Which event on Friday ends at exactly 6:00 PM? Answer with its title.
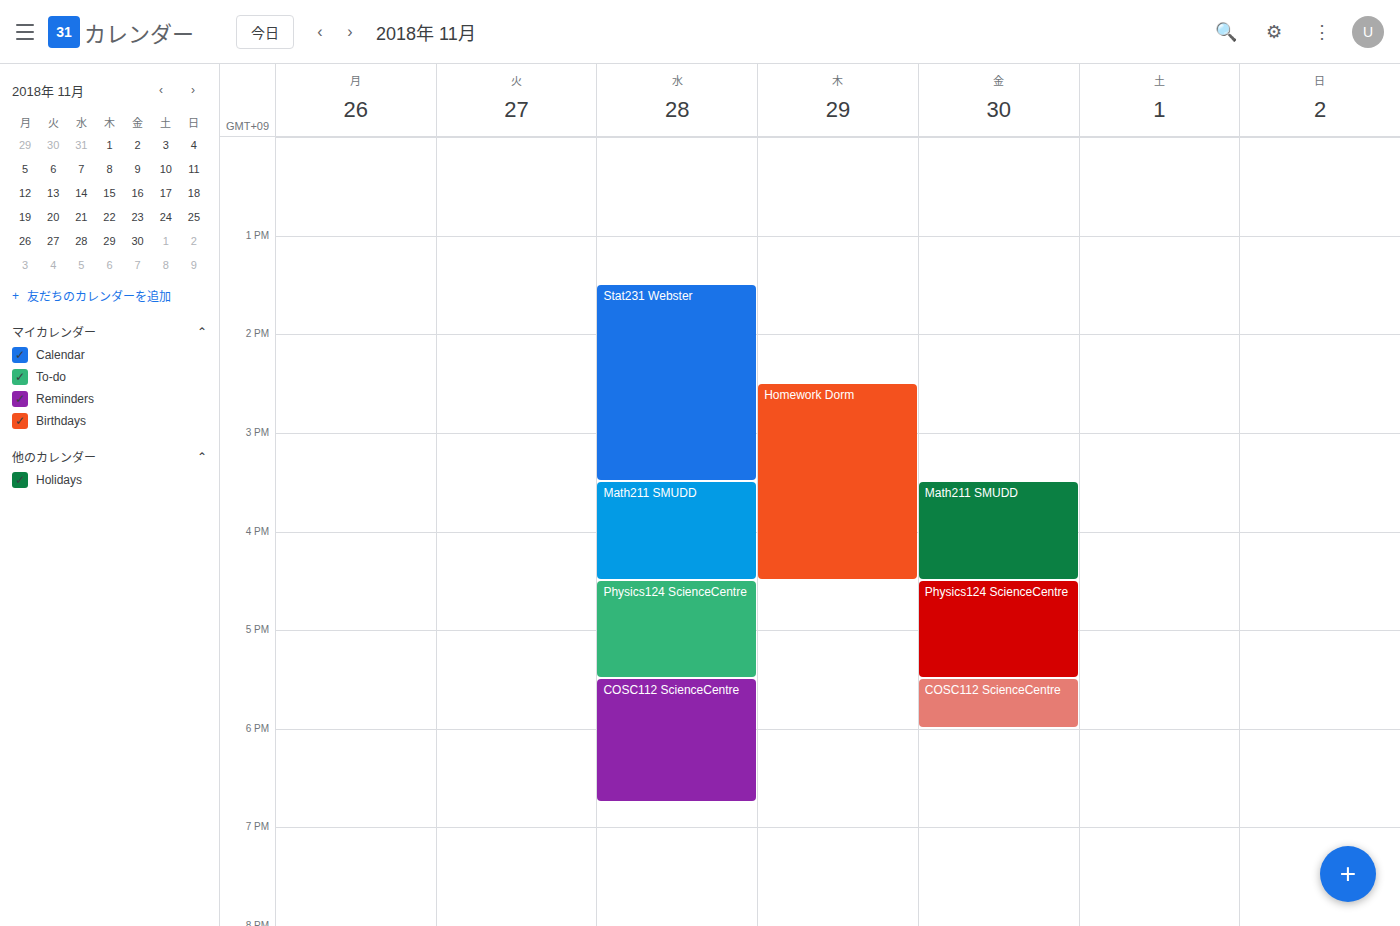
"COSC112 ScienceCentre"